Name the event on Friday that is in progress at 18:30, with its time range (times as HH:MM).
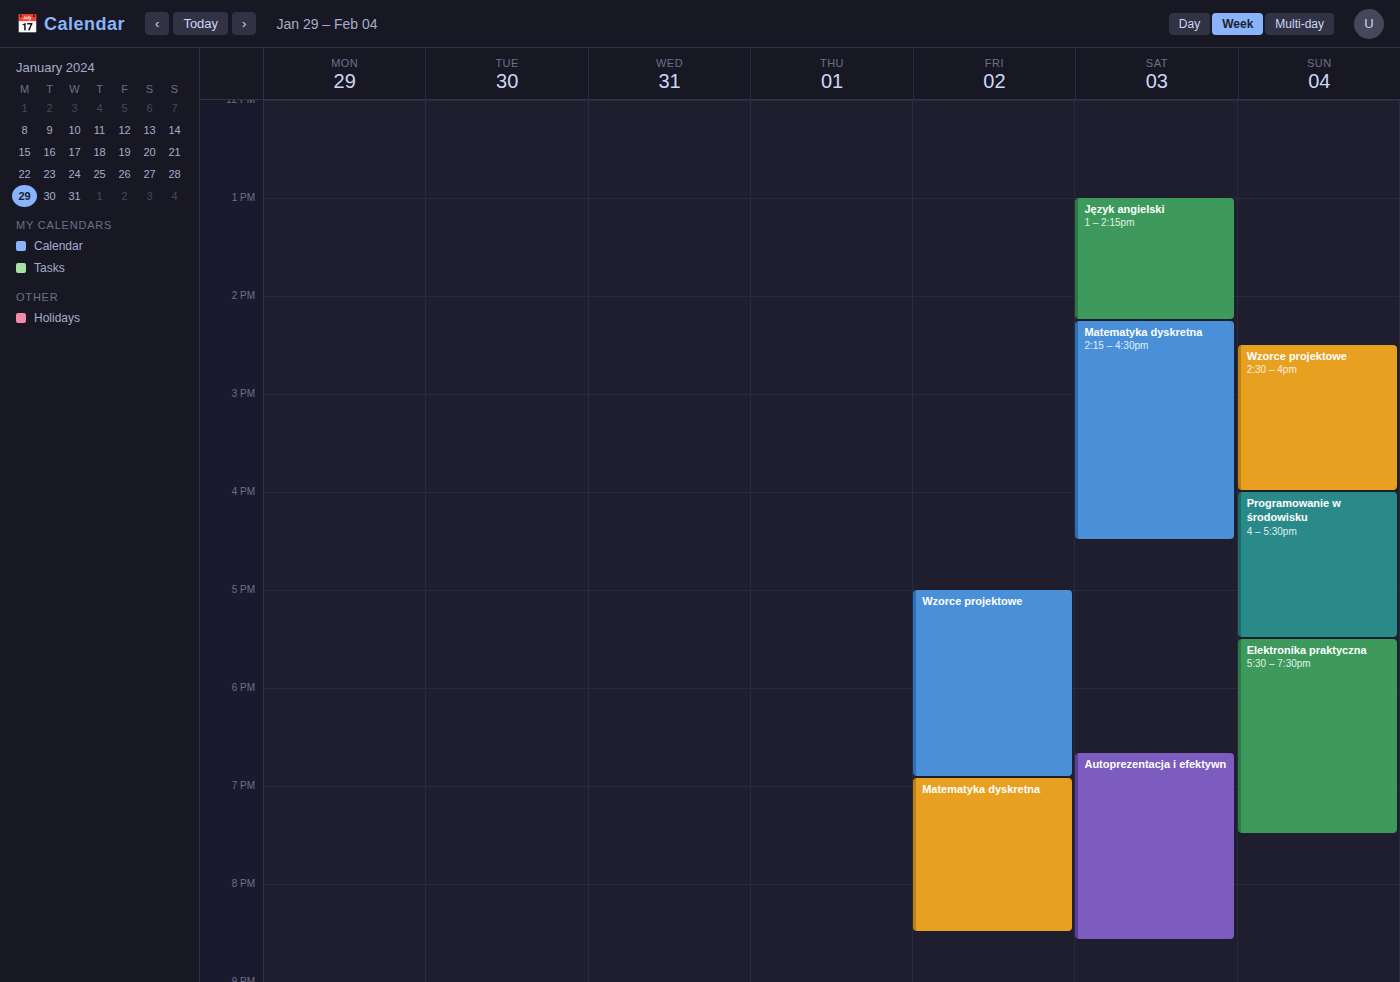
"Wzorce projektowe", 17:00 to 18:55